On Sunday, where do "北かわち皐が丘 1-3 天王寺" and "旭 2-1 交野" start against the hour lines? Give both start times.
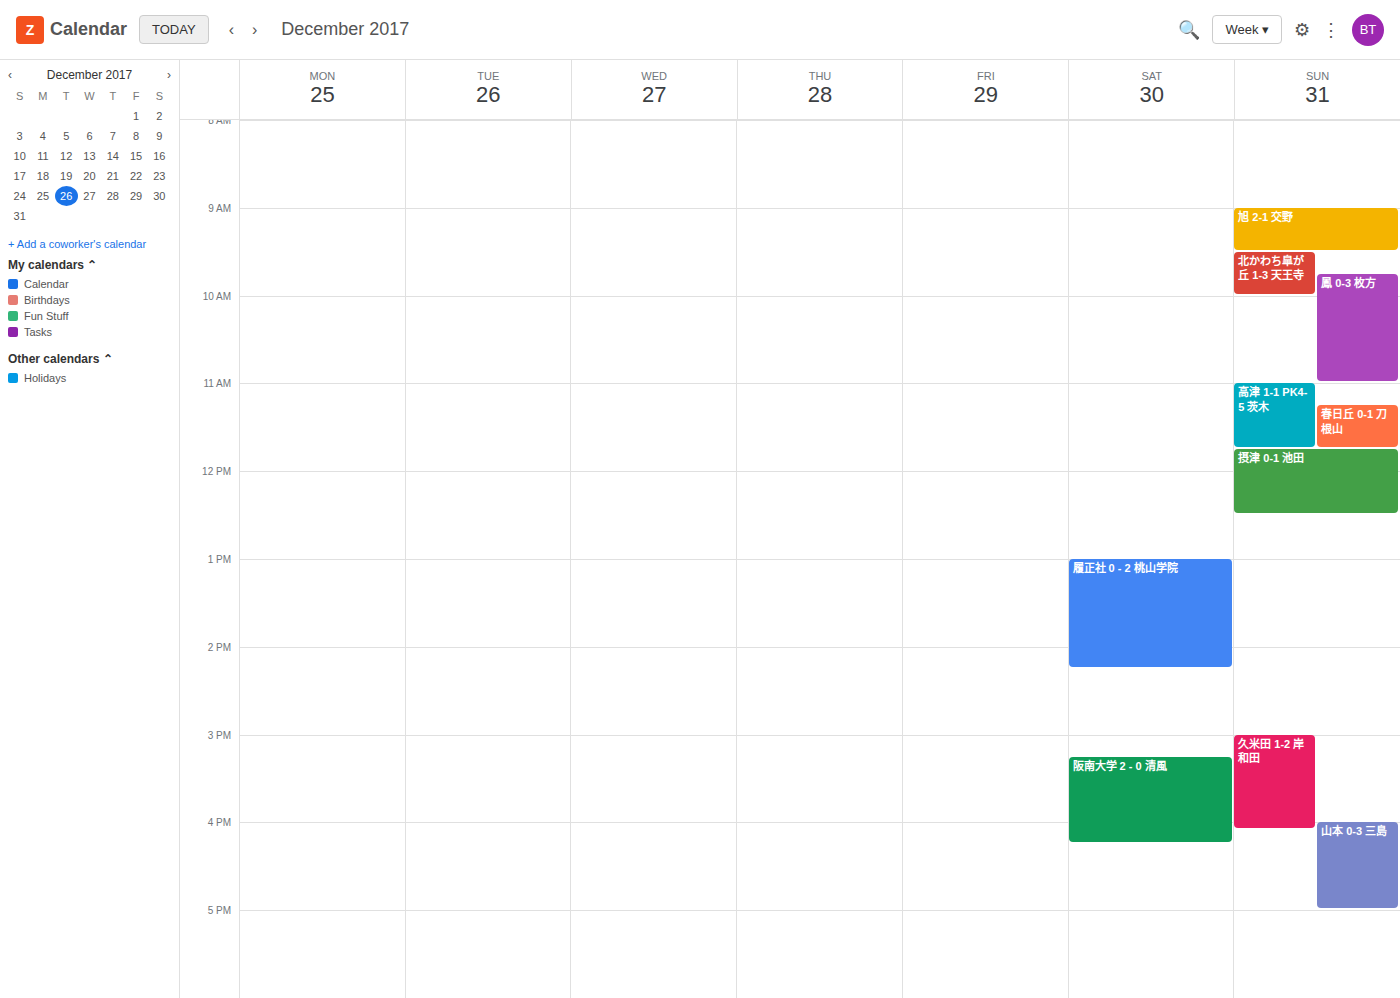
"北かわち皐が丘 1-3 天王寺": 9:30 AM, halfway between the 9 AM and 10 AM lines. "旭 2-1 交野": 9:00 AM, exactly on the 9 AM line.